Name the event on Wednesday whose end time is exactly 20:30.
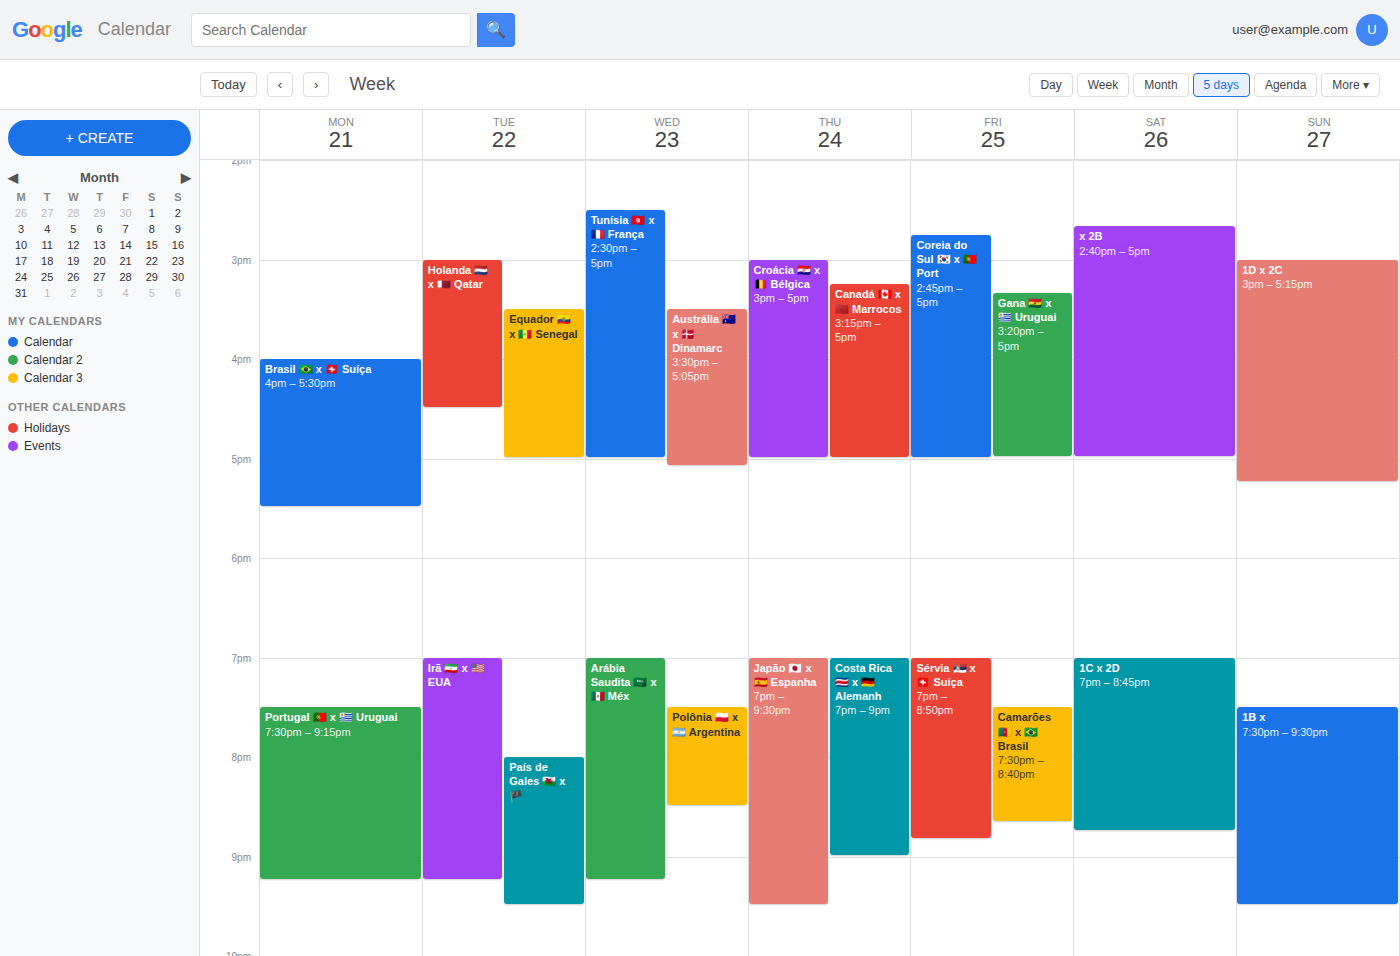
"Polônia 🇵🇱 x 🇦🇷 Argentina"